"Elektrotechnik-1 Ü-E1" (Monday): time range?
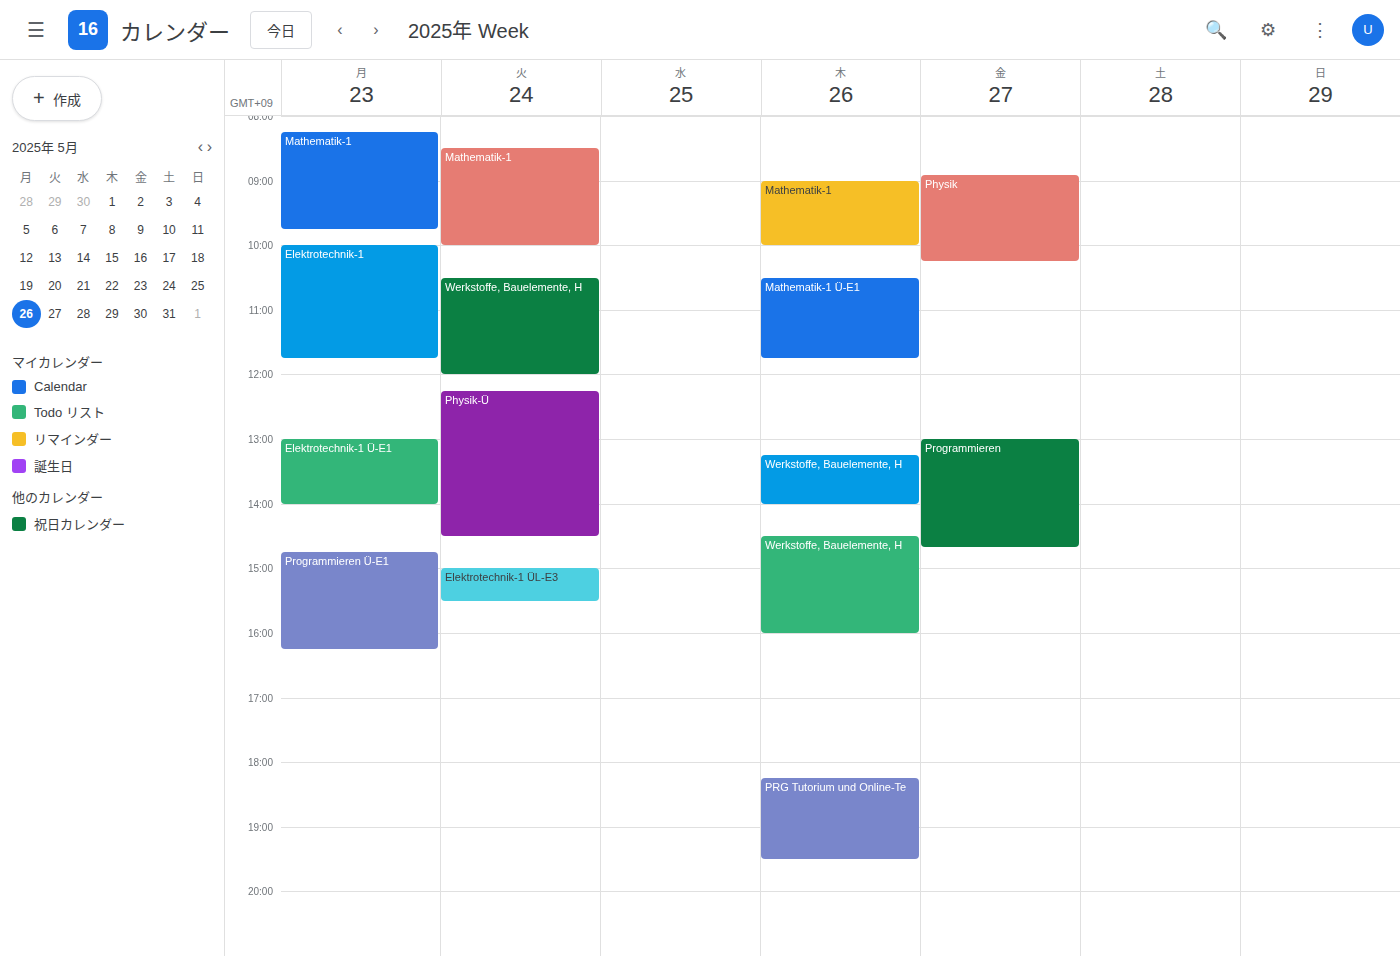
13:00 to 14:00